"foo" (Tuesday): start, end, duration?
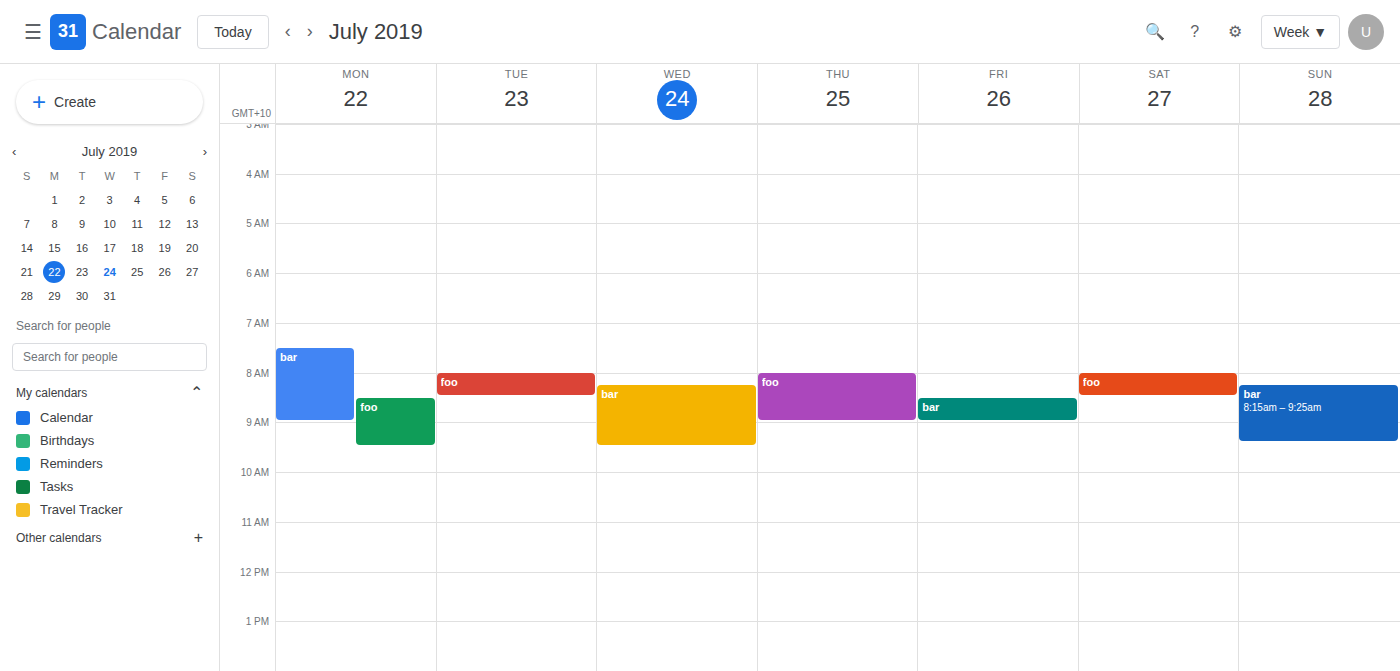
08:00 to 08:30, 30 minutes